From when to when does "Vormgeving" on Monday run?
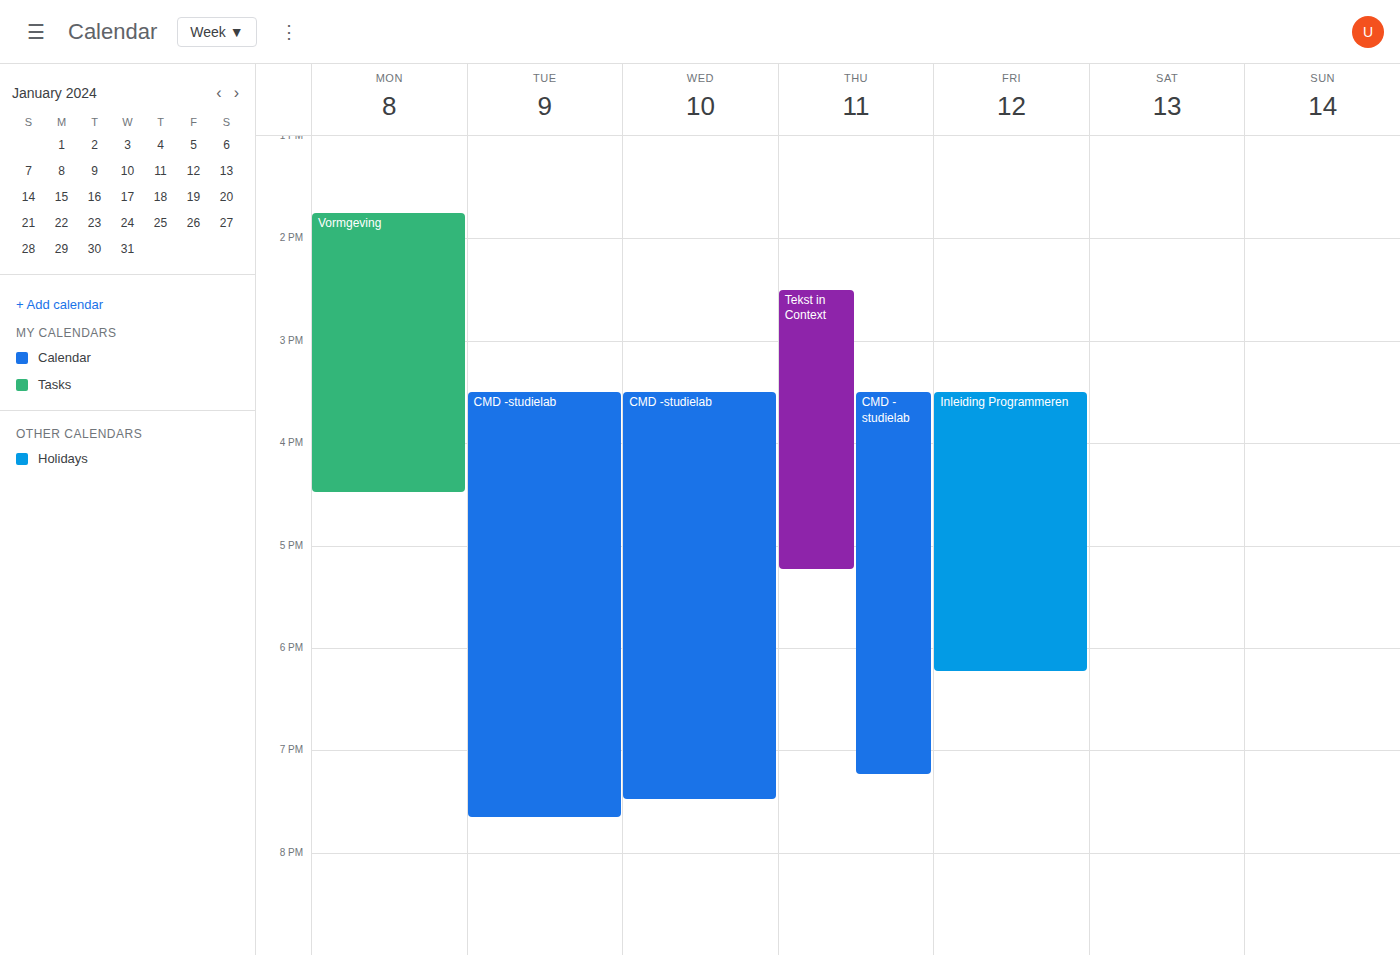
1:45 PM to 4:30 PM